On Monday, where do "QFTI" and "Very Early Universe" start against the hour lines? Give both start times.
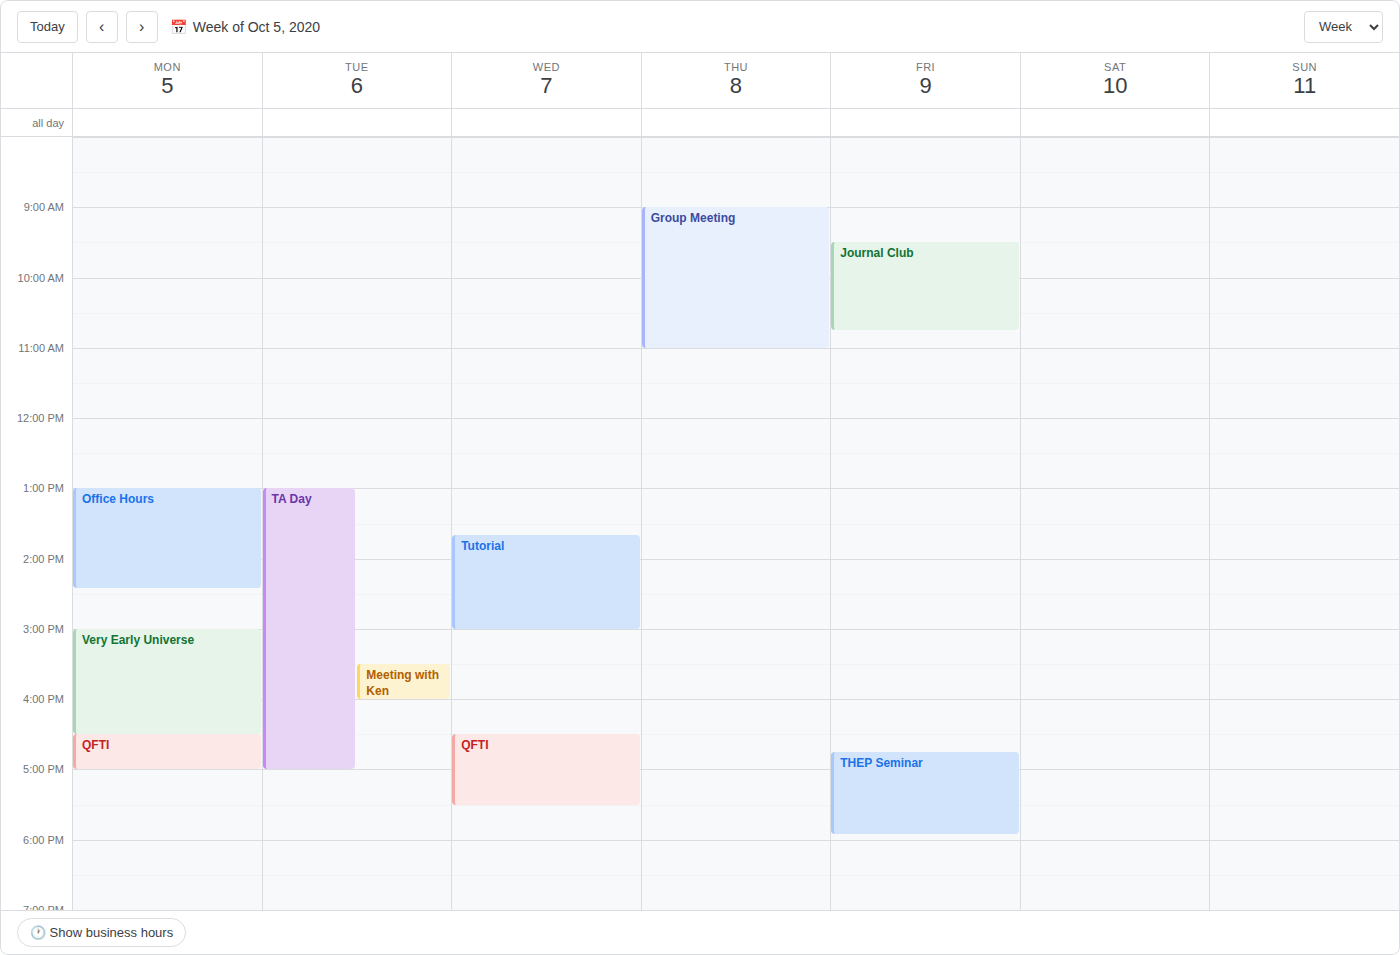
"QFTI": 4:30 PM, halfway between the 4 PM and 5 PM lines. "Very Early Universe": 3:00 PM, exactly on the 3 PM line.